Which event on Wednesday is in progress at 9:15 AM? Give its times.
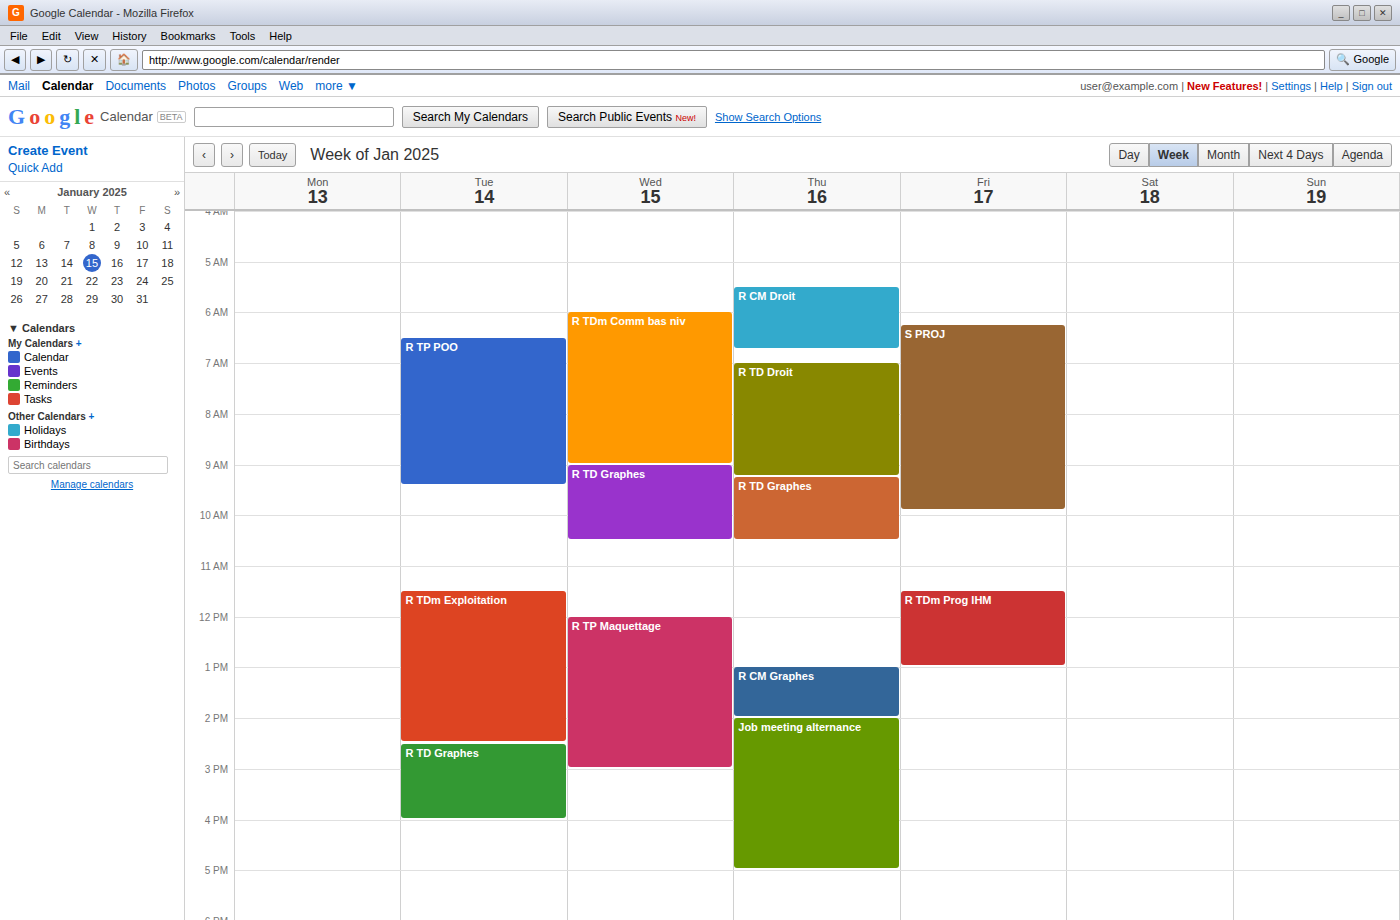
"R TD Graphes", 9:00 AM to 10:30 AM